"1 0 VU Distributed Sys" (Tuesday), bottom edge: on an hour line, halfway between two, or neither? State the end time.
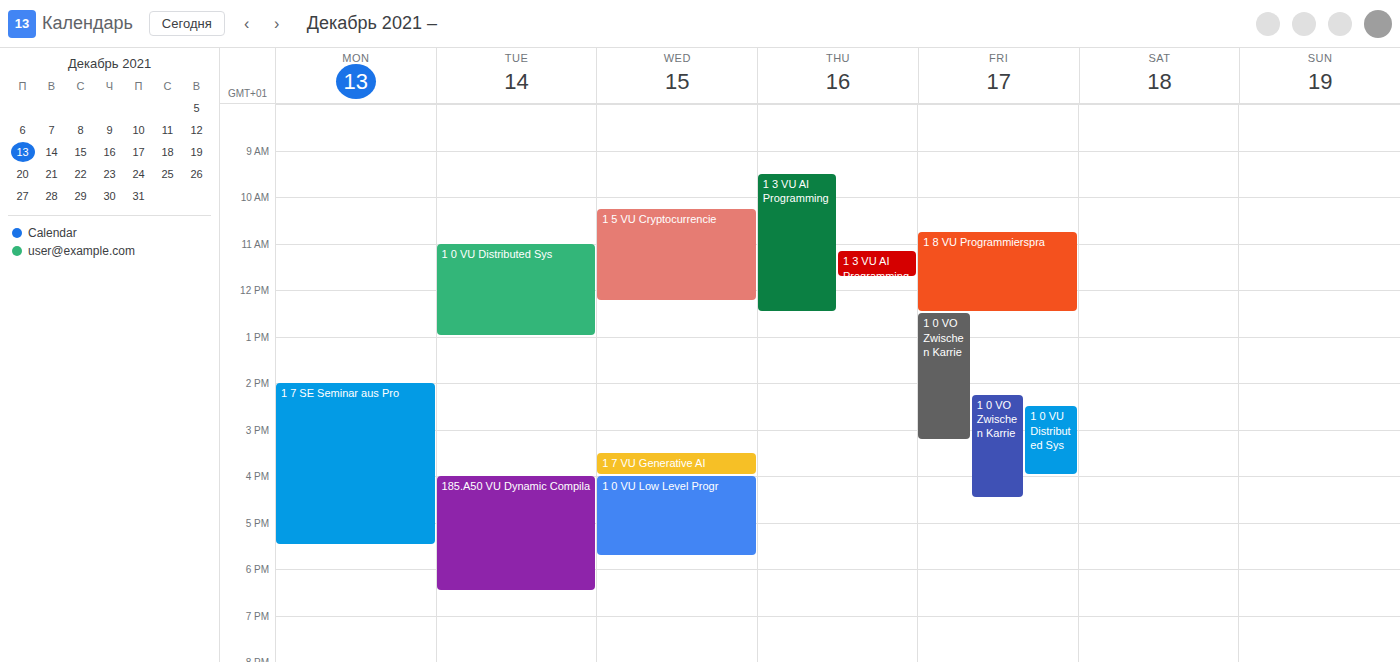
1:00 PM -- exactly on the 1 PM line.